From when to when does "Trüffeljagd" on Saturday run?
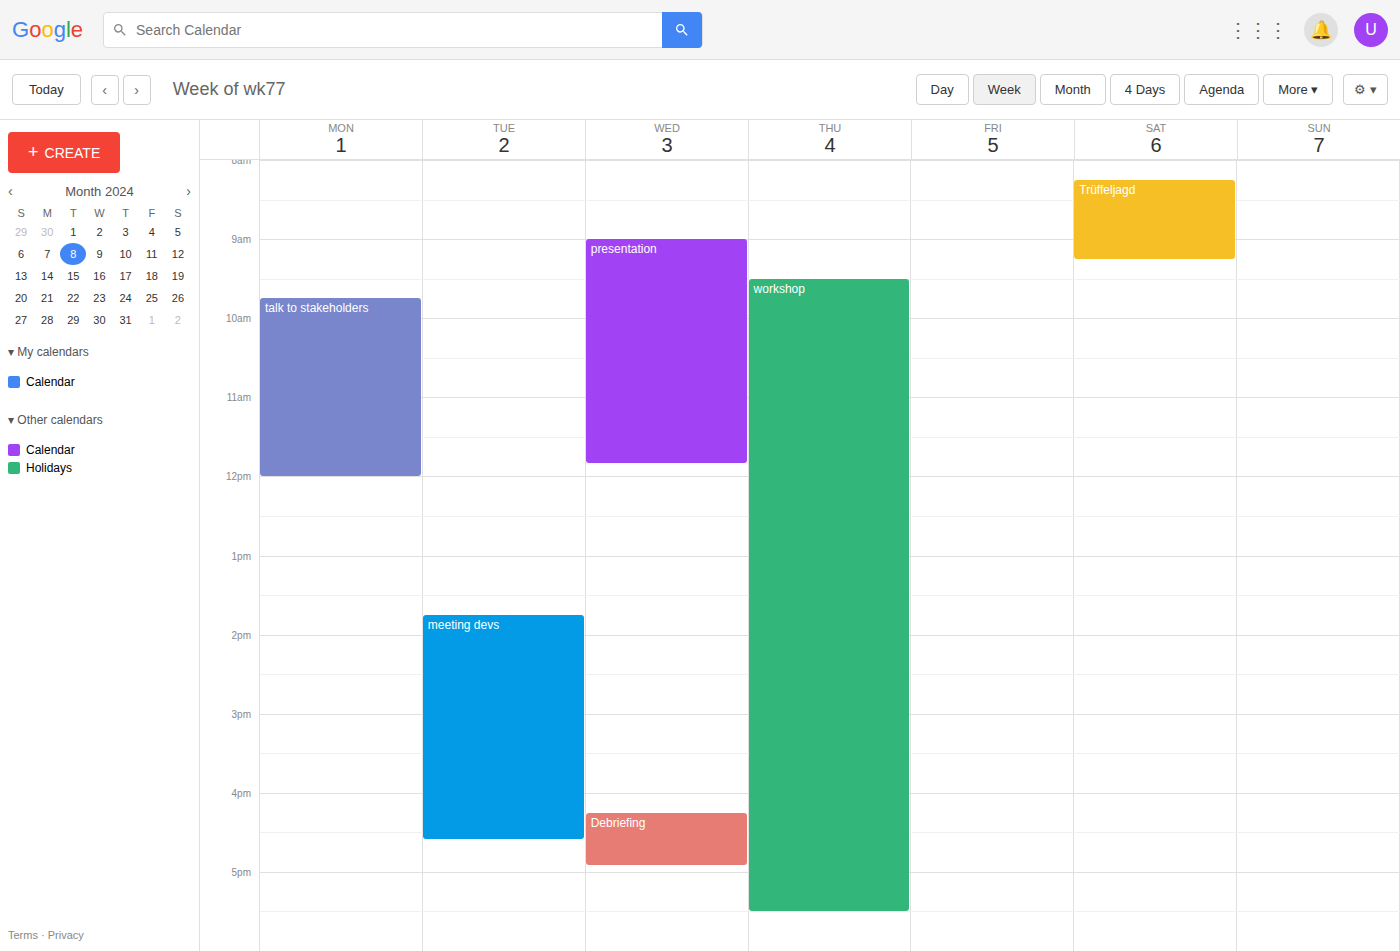
8:15 AM to 9:15 AM